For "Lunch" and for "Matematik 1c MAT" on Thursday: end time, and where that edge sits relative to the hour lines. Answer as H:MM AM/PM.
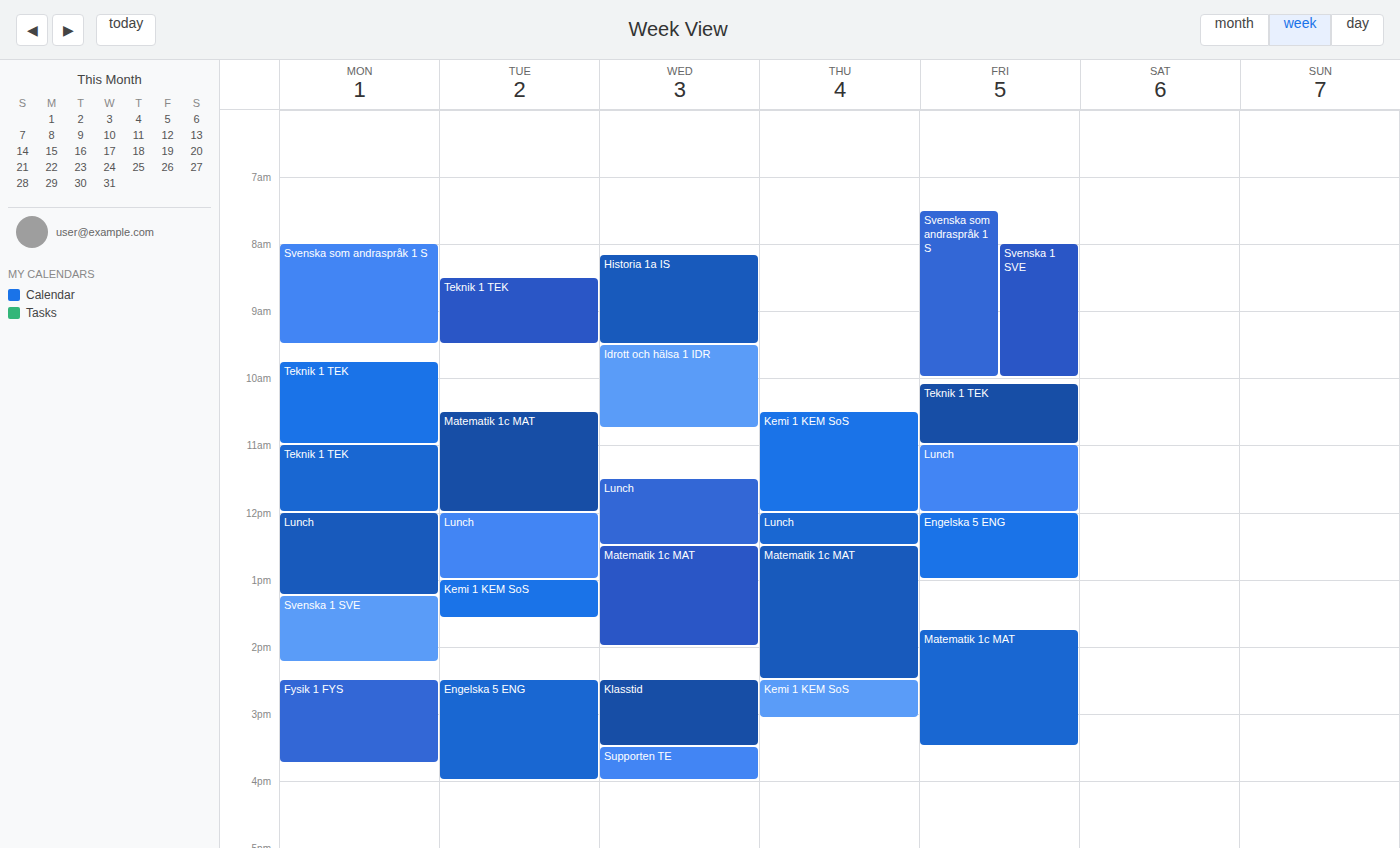
"Lunch": 12:30 PM, halfway between the 12 PM and 1 PM lines. "Matematik 1c MAT": 2:30 PM, halfway between the 2 PM and 3 PM lines.